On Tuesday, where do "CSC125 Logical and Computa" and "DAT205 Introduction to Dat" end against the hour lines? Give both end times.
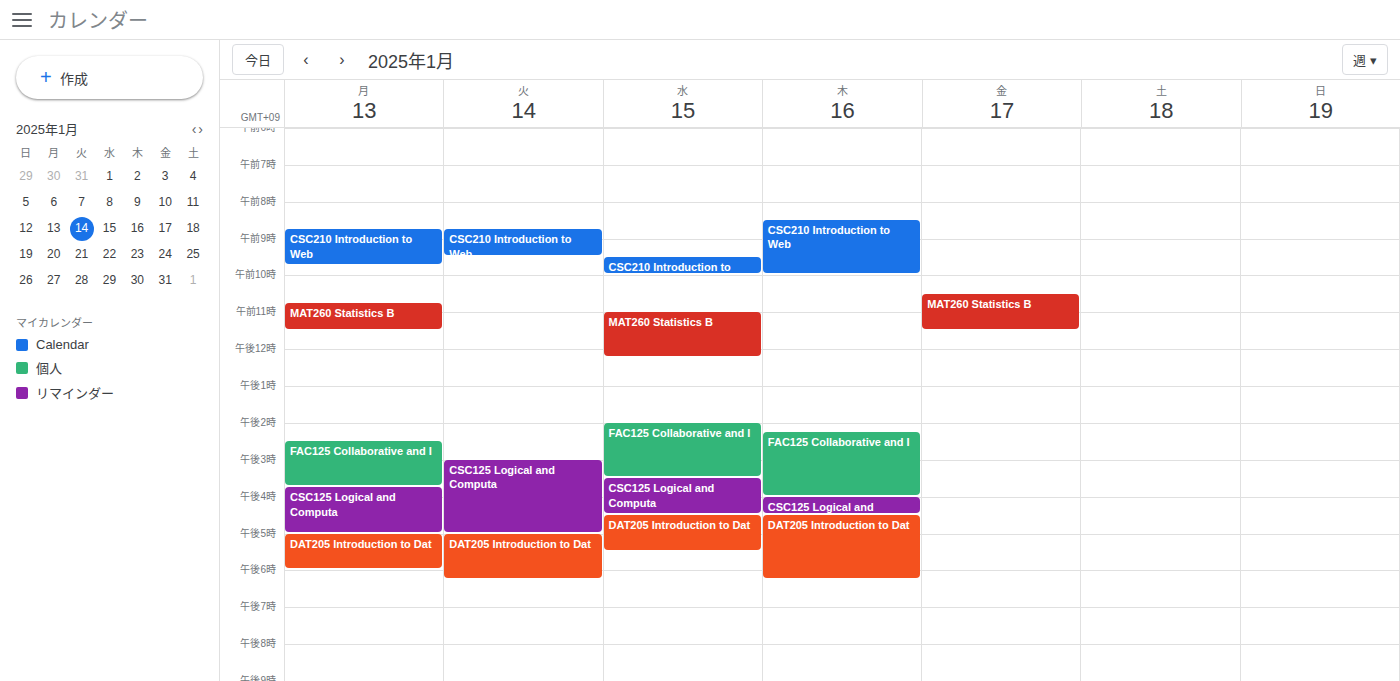
"CSC125 Logical and Computa": 5:00 PM, exactly on the 5 PM line. "DAT205 Introduction to Dat": 6:15 PM, neither: a quarter of the way from the 6 PM line to the 7 PM line.